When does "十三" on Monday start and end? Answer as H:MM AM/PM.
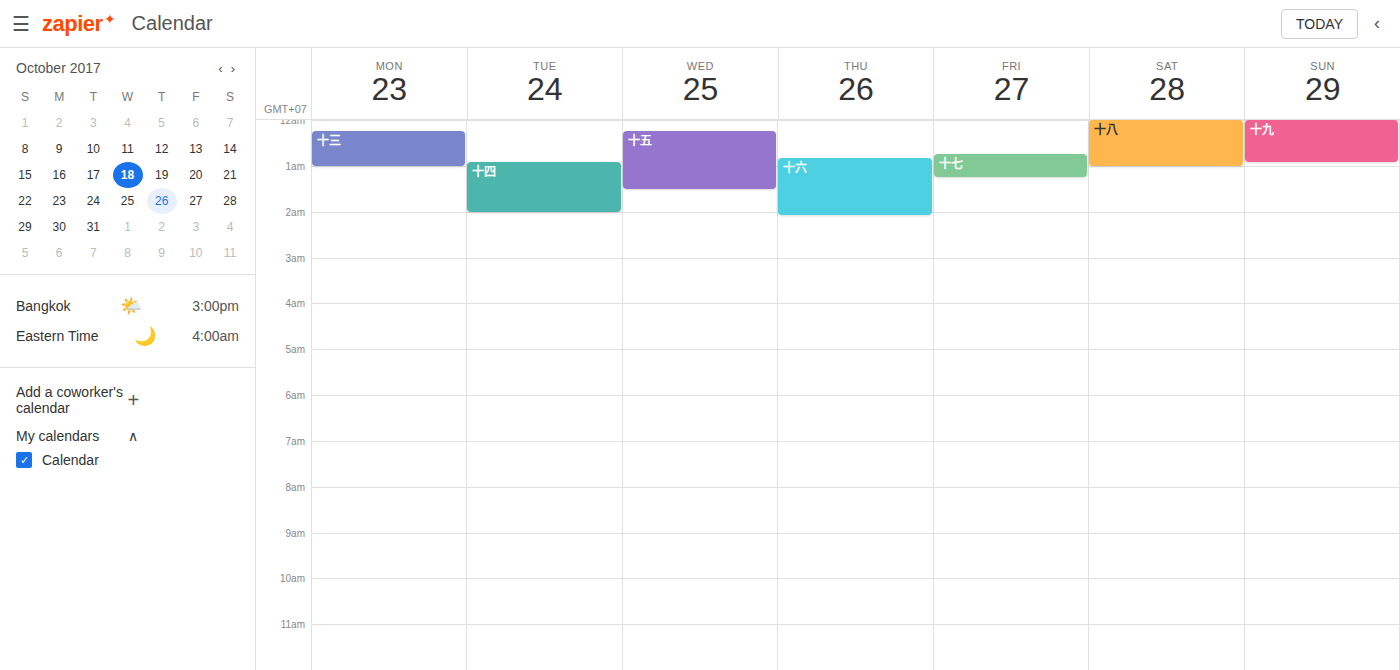
12:15 AM to 1:00 AM